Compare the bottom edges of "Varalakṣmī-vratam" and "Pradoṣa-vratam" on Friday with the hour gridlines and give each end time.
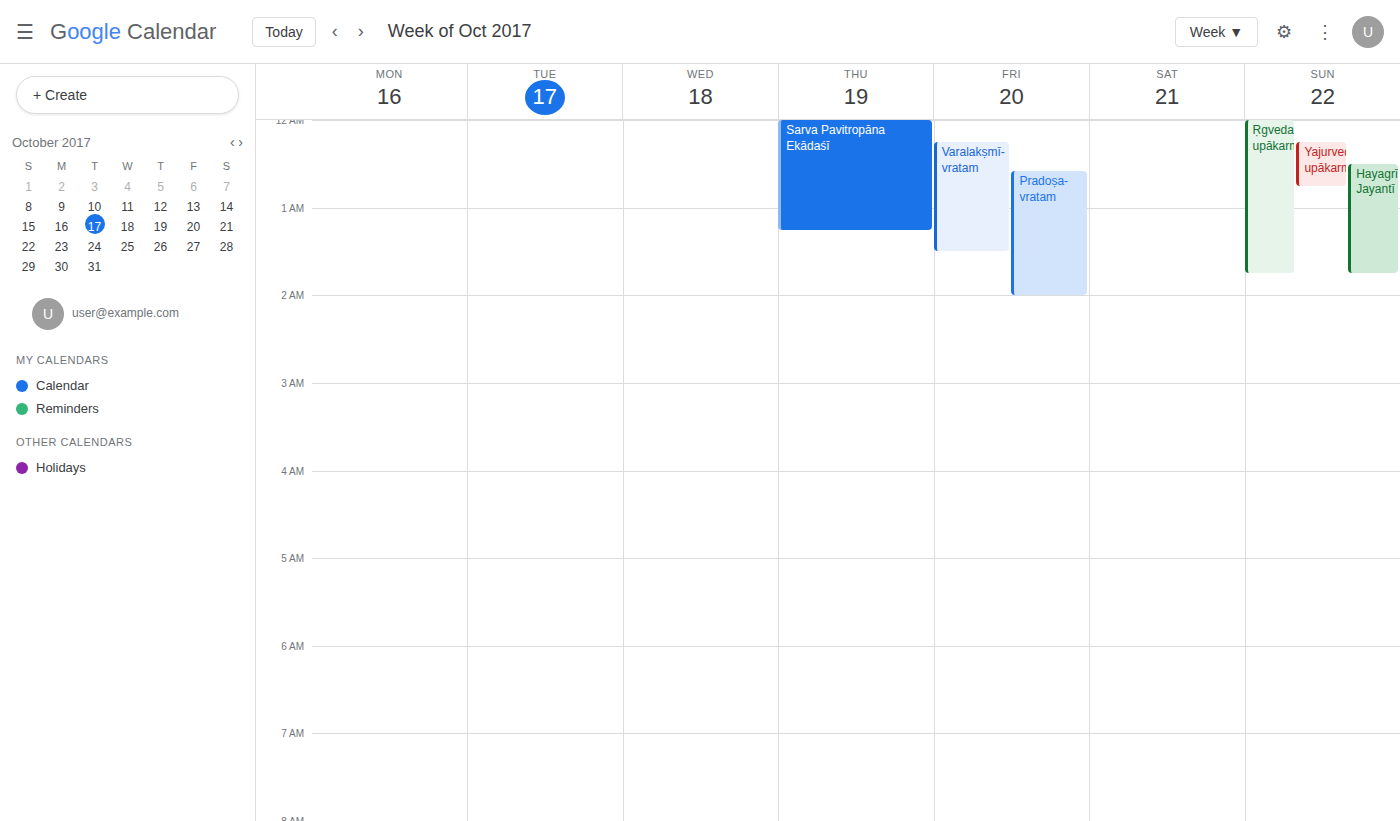
"Varalakṣmī-vratam": 1:30 AM, halfway between the 1 AM and 2 AM lines. "Pradoṣa-vratam": 2:00 AM, exactly on the 2 AM line.